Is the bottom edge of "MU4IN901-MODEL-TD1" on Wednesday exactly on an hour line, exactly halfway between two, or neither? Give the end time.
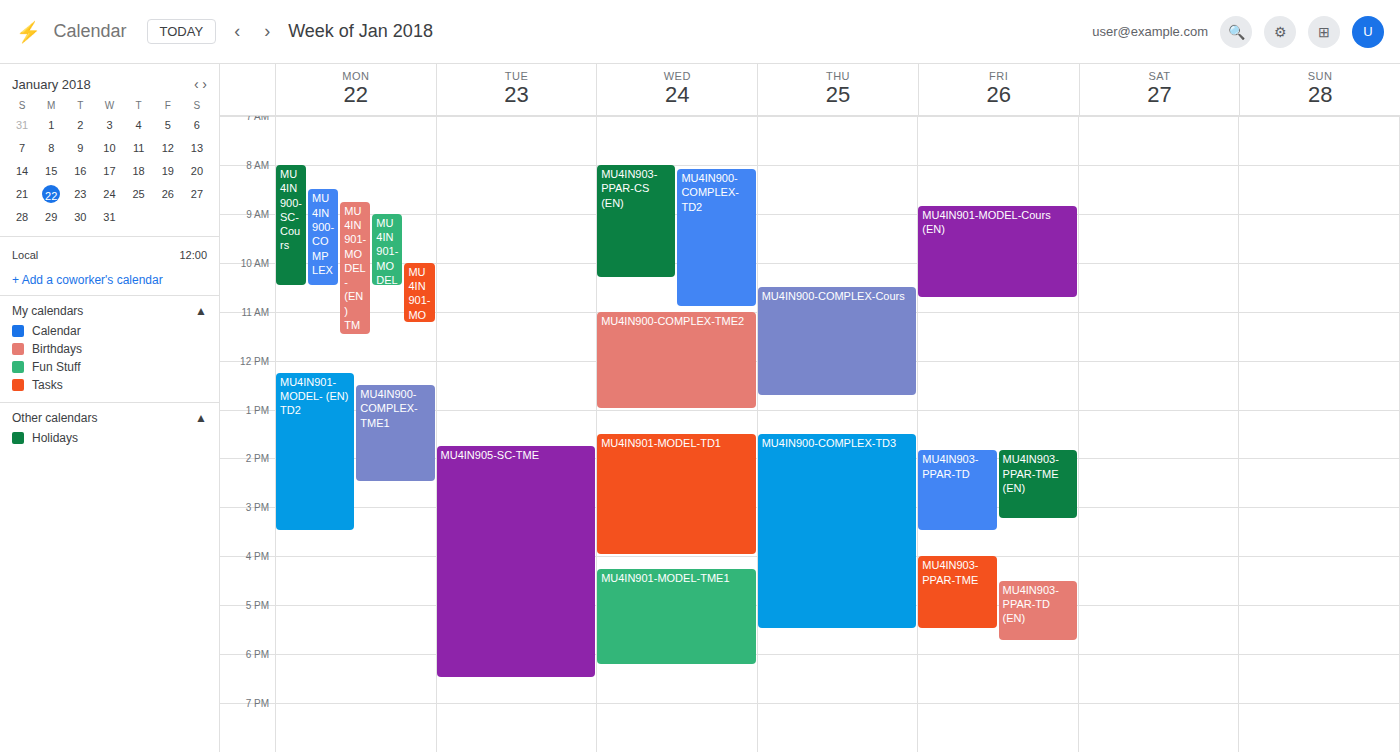
4:00 PM -- exactly on the 4 PM line.